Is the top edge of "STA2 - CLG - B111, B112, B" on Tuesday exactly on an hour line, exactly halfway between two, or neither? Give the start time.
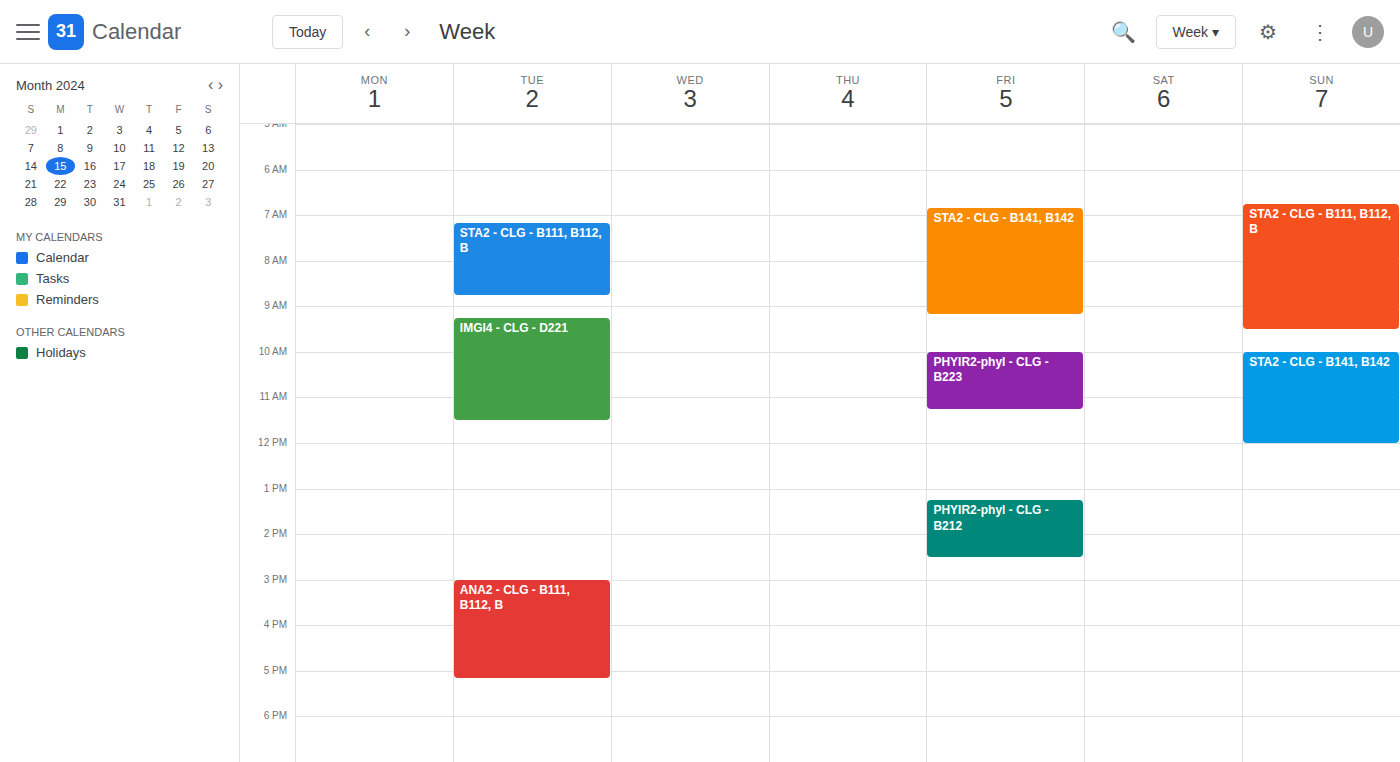
7:10 AM -- neither: 10 minutes below the 7 AM line and 50 minutes above the 8 AM line.